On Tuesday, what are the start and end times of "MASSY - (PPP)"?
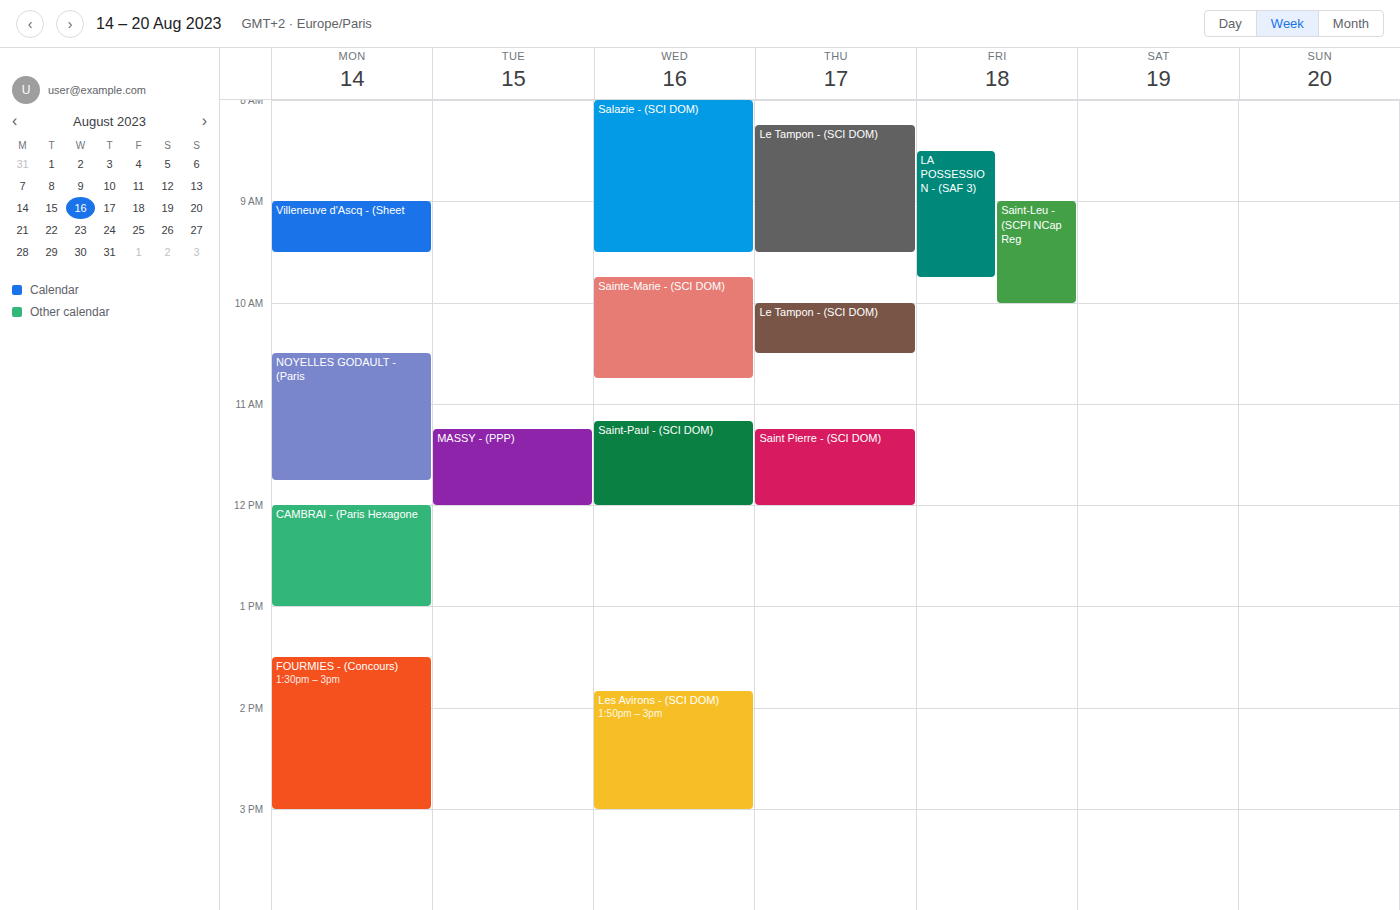
11:15 to 12:00